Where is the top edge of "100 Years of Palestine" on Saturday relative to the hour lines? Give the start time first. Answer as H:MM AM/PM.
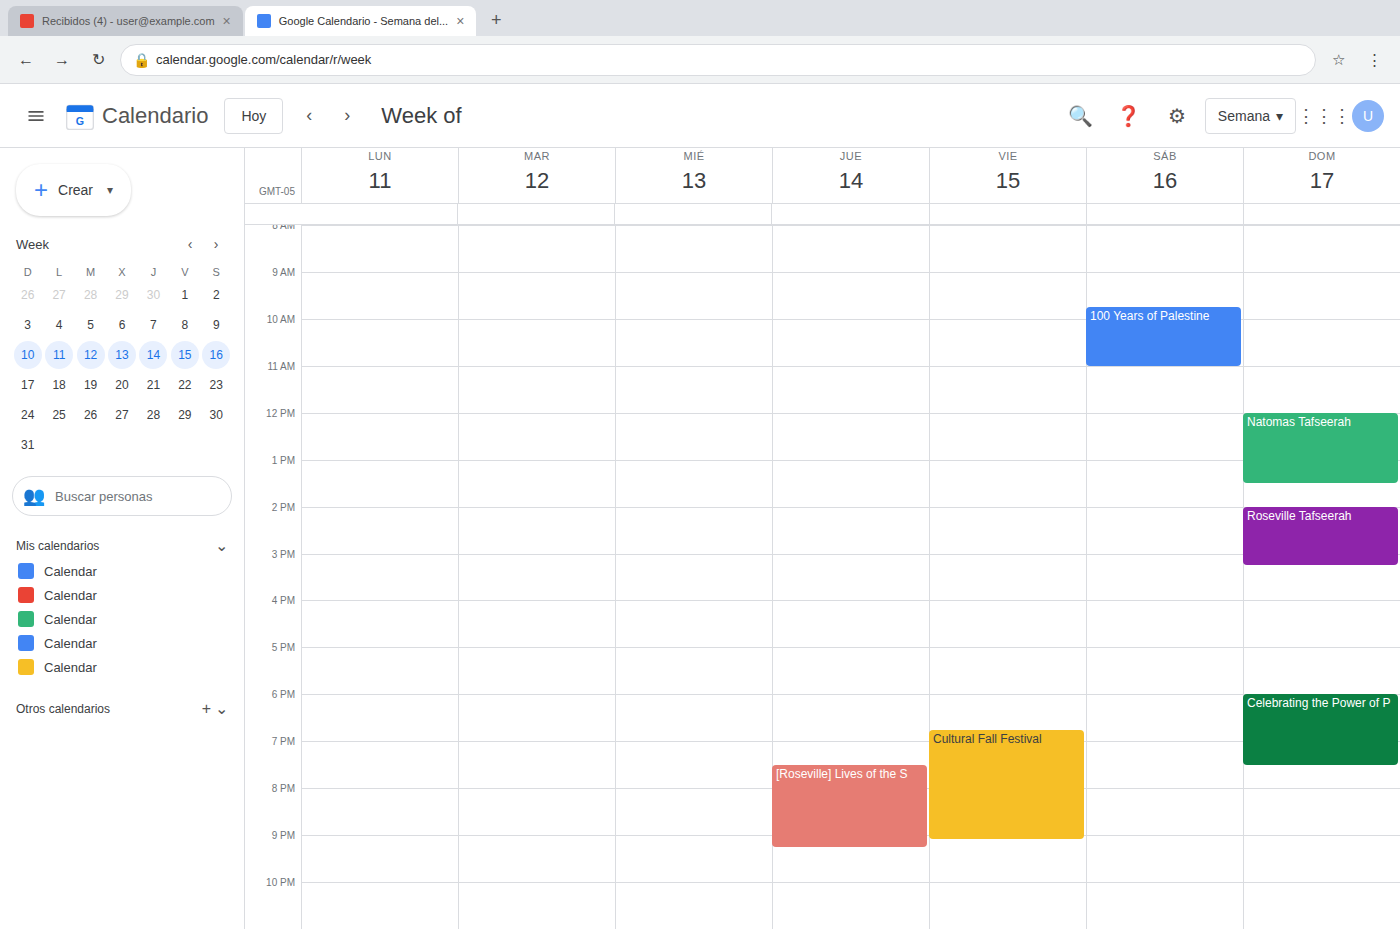
9:45 AM -- neither: three quarters of the way from the 9 AM line to the 10 AM line.